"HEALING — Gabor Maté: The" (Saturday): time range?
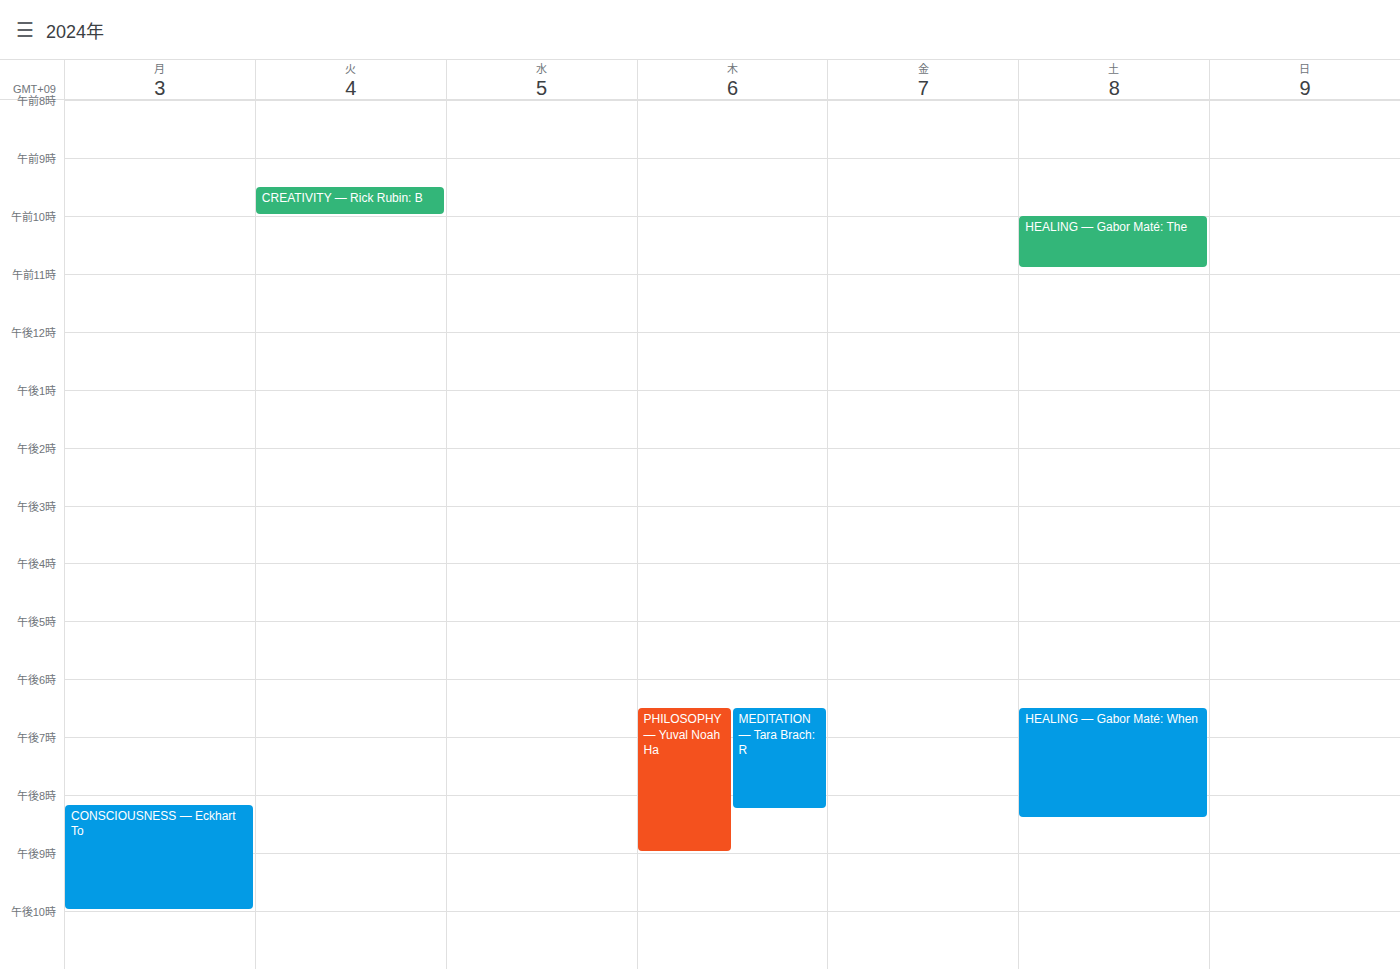
10:00 AM to 10:55 AM